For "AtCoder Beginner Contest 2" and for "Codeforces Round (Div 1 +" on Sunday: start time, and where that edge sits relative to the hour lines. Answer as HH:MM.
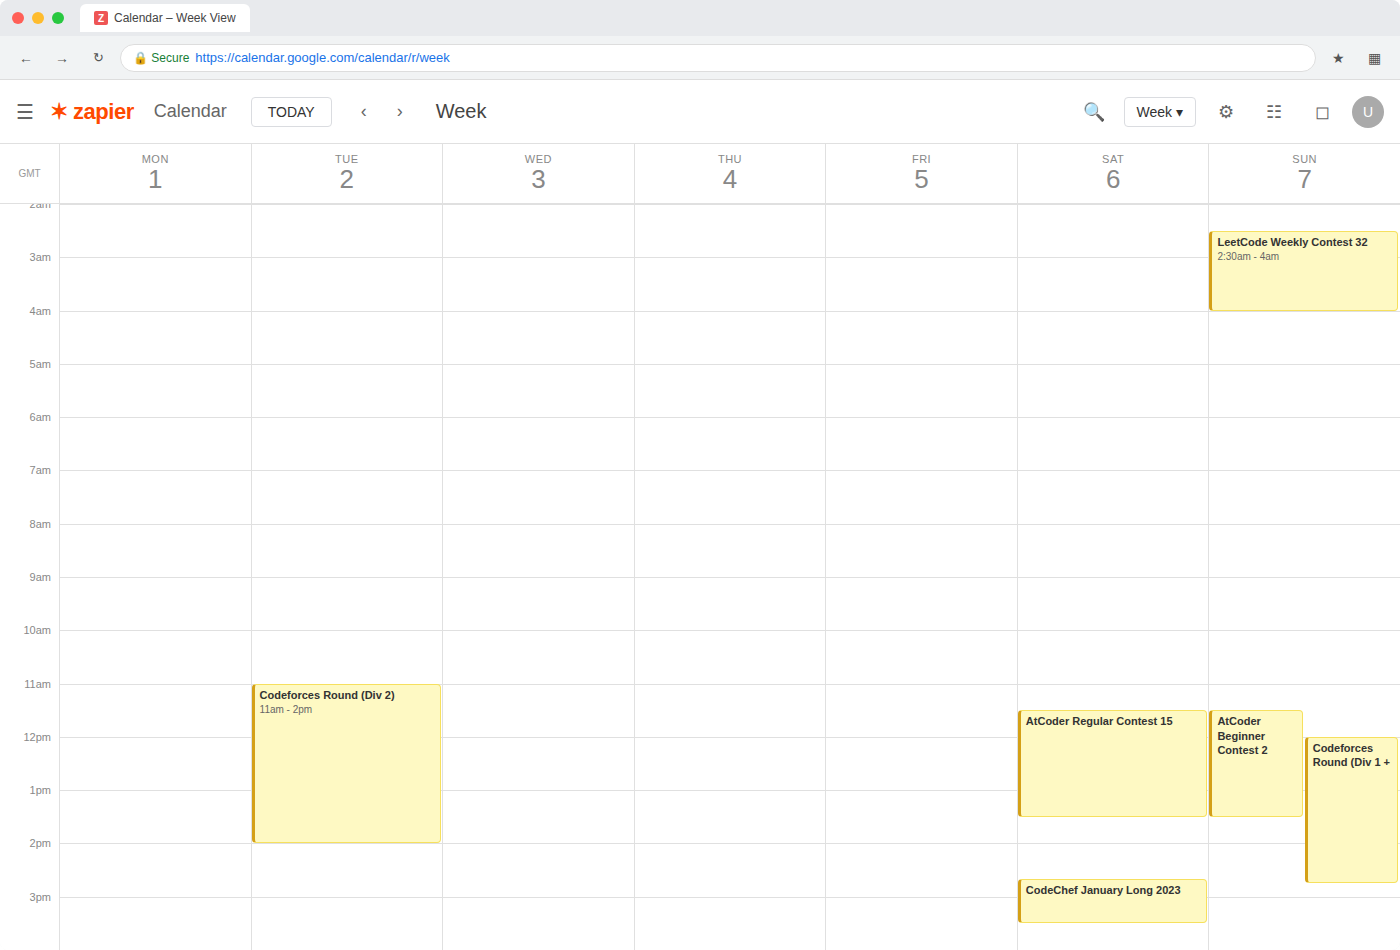
"AtCoder Beginner Contest 2": 11:30, halfway between the 11:00 and 12:00 lines. "Codeforces Round (Div 1 +": 12:00, exactly on the 12:00 line.